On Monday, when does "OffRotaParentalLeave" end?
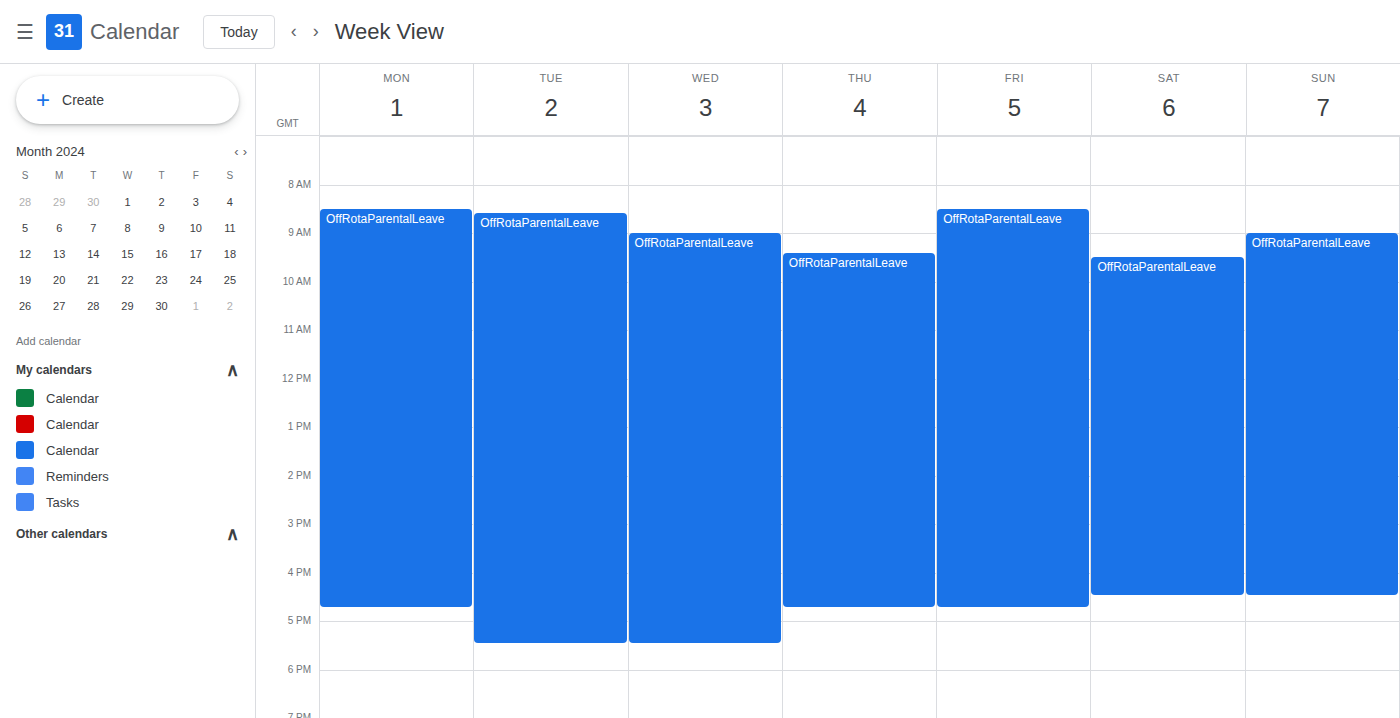
4:45 PM